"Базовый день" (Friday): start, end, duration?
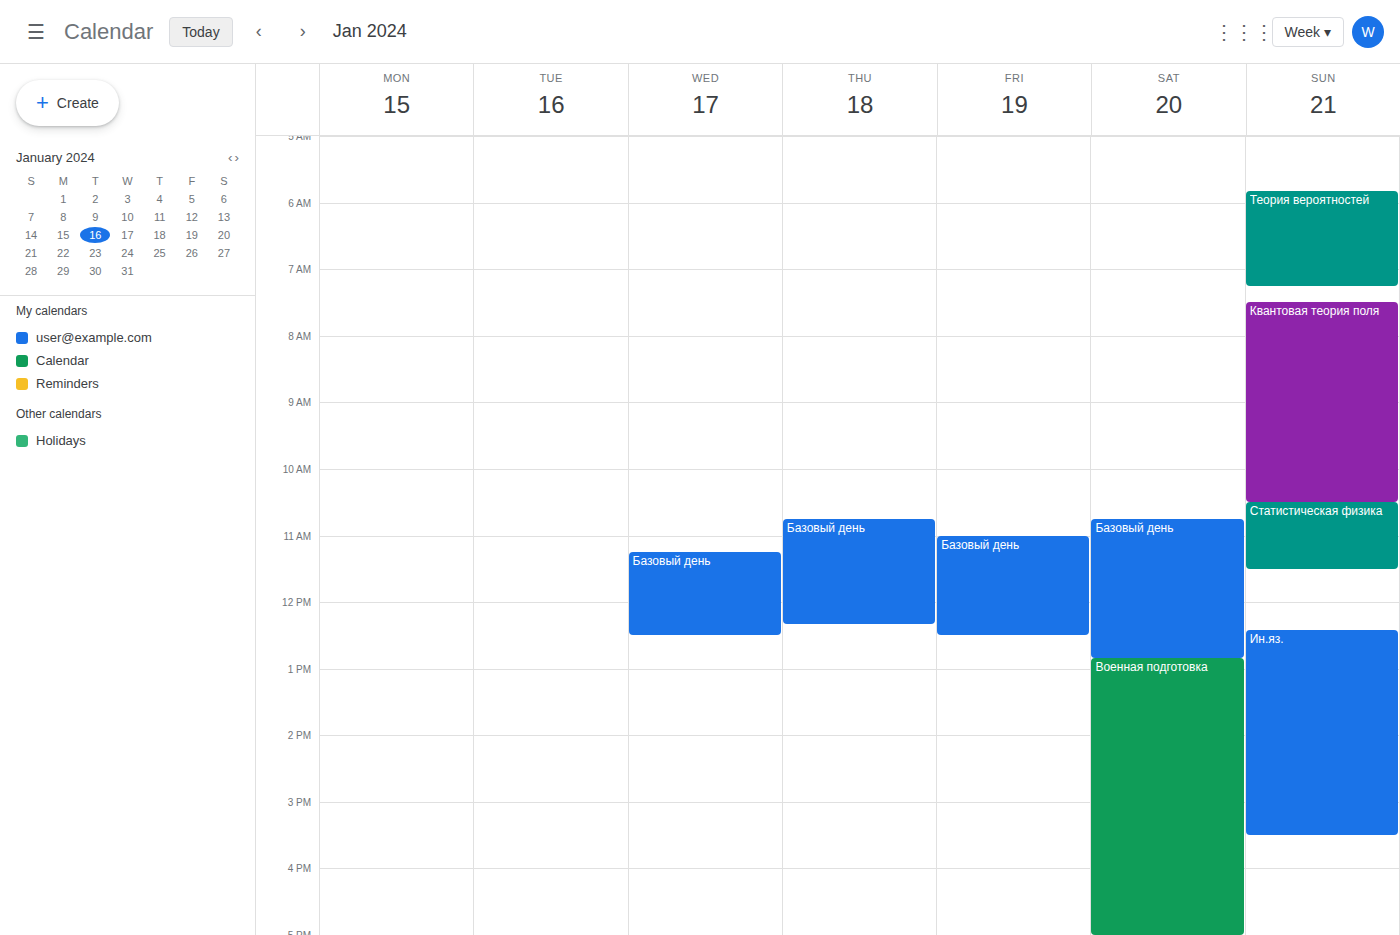
11:00 AM to 12:30 PM, 1 hour 30 minutes